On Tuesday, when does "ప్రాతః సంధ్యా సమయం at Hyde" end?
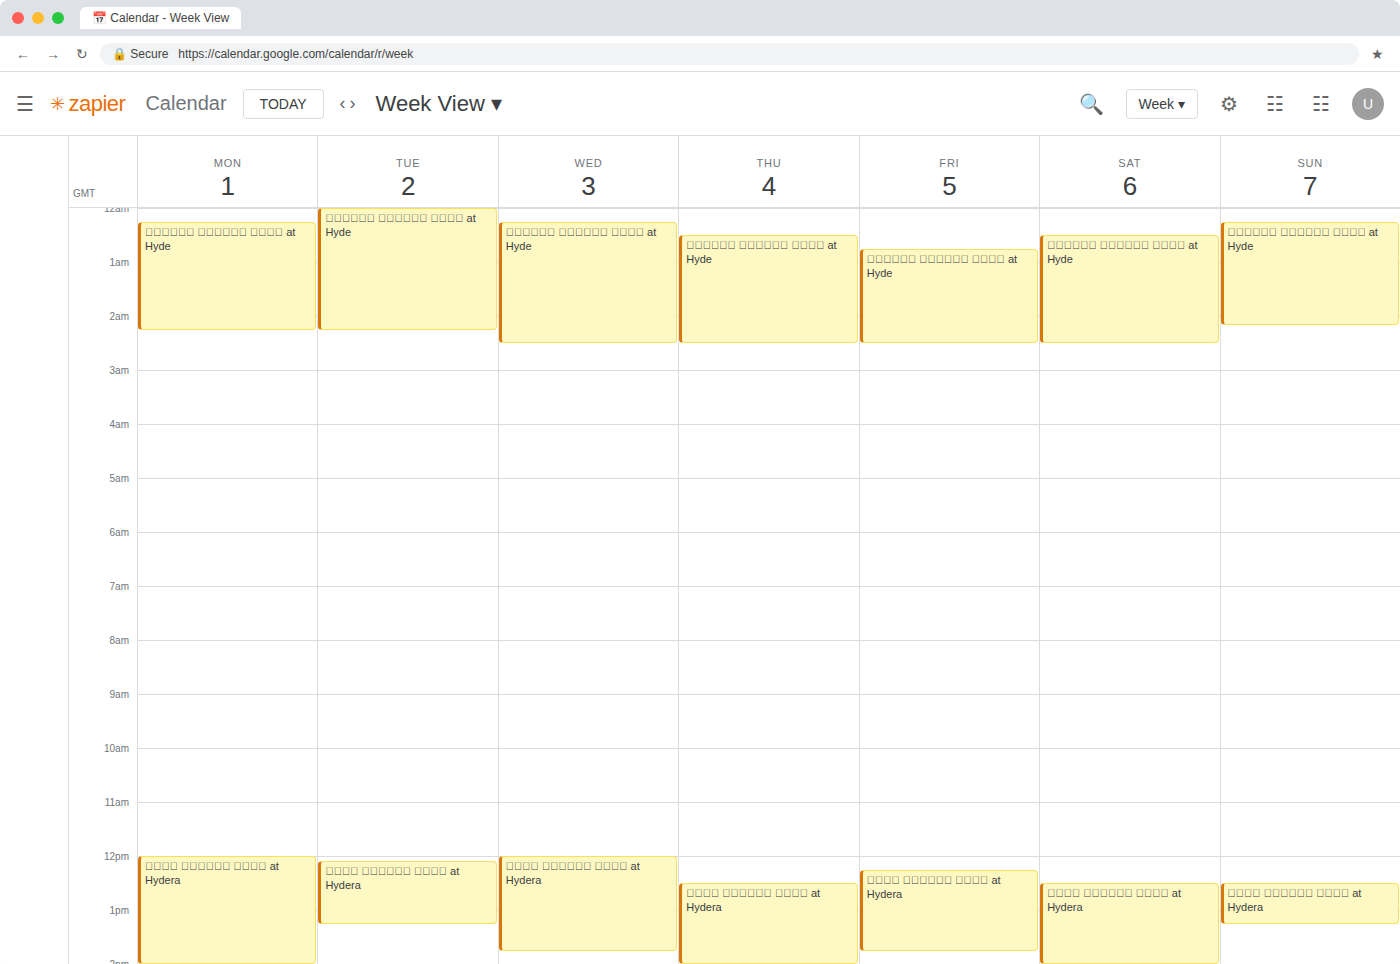
2:15 AM